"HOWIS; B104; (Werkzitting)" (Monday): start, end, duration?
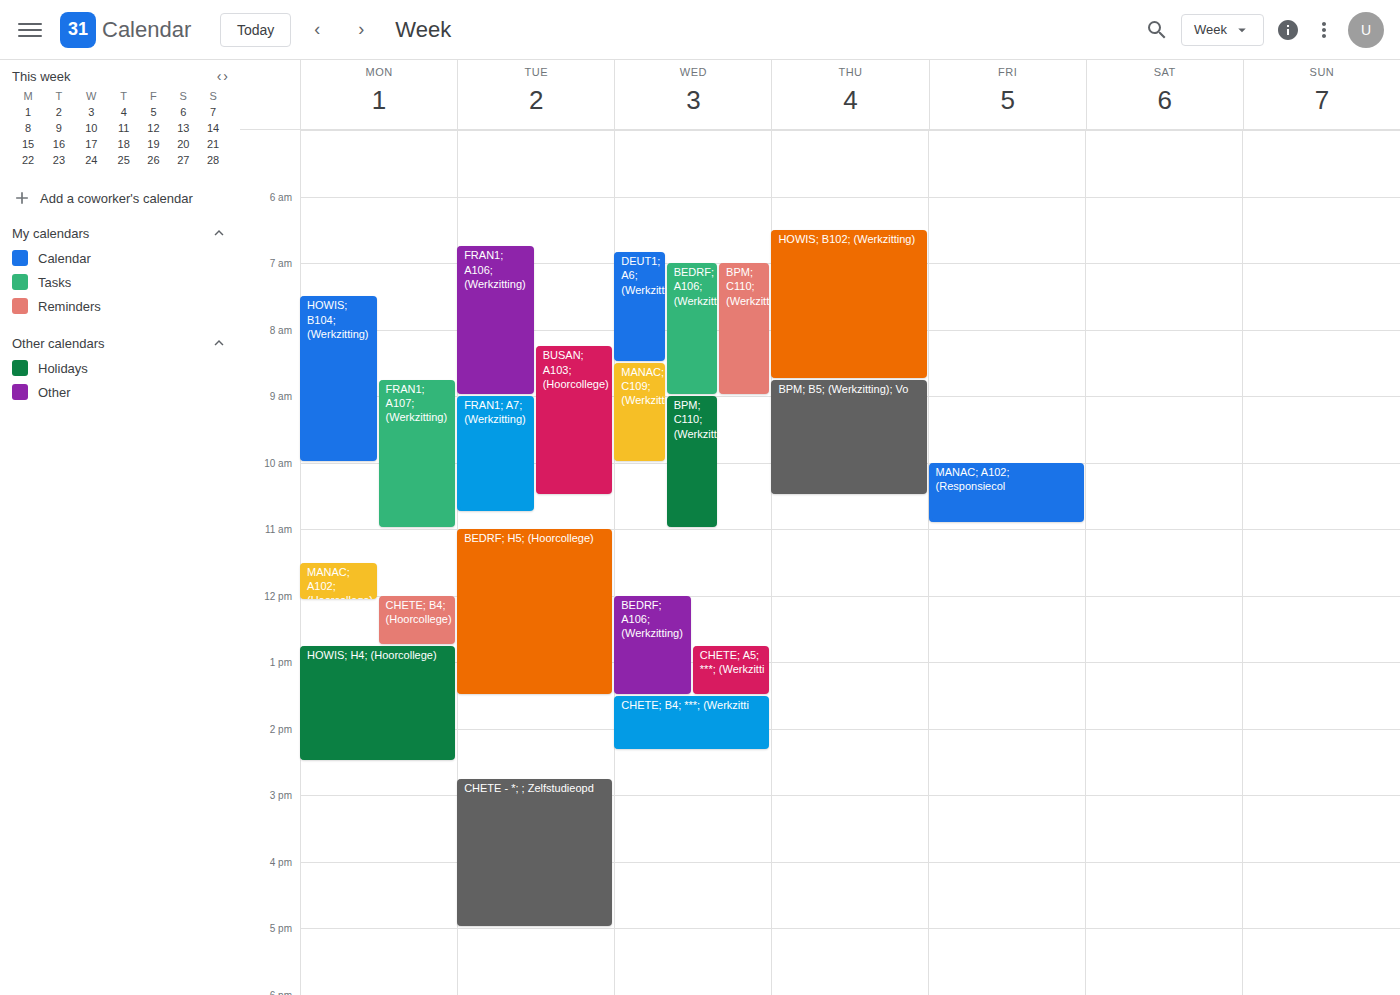
7:30 AM to 10:00 AM, 2 hours 30 minutes